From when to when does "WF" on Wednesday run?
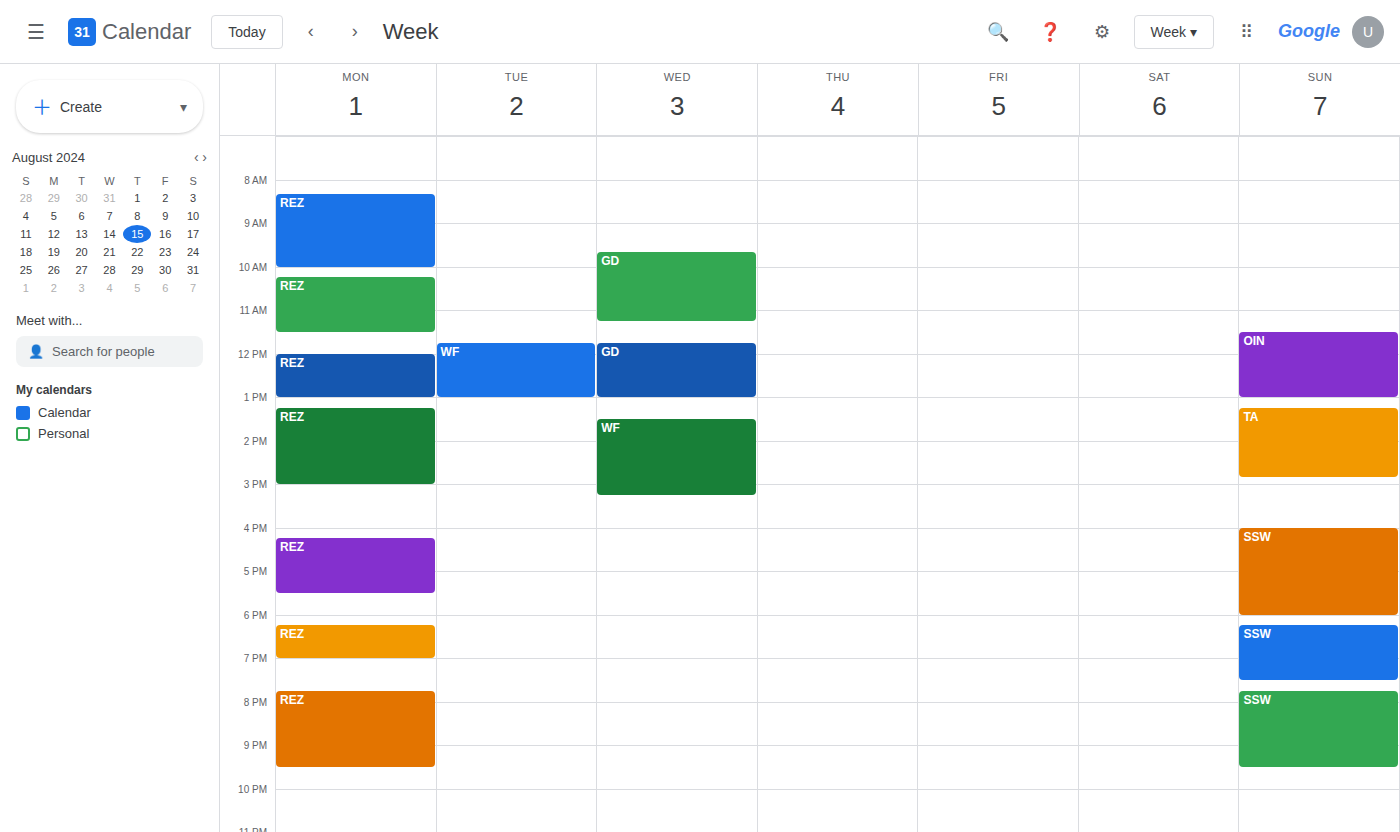
1:30 PM to 3:15 PM